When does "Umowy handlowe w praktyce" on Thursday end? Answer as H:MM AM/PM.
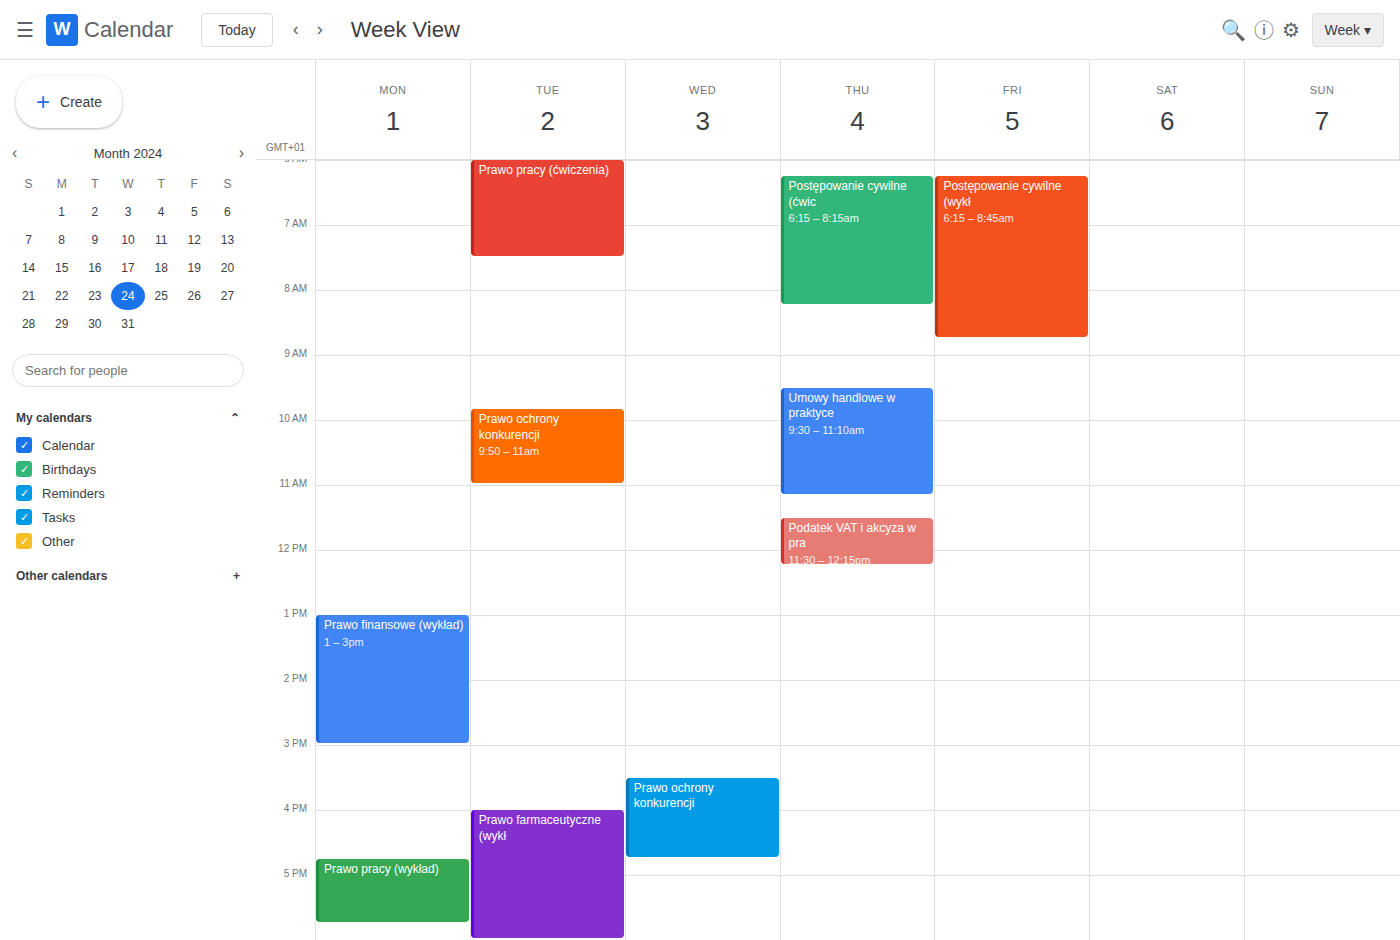
11:10 AM